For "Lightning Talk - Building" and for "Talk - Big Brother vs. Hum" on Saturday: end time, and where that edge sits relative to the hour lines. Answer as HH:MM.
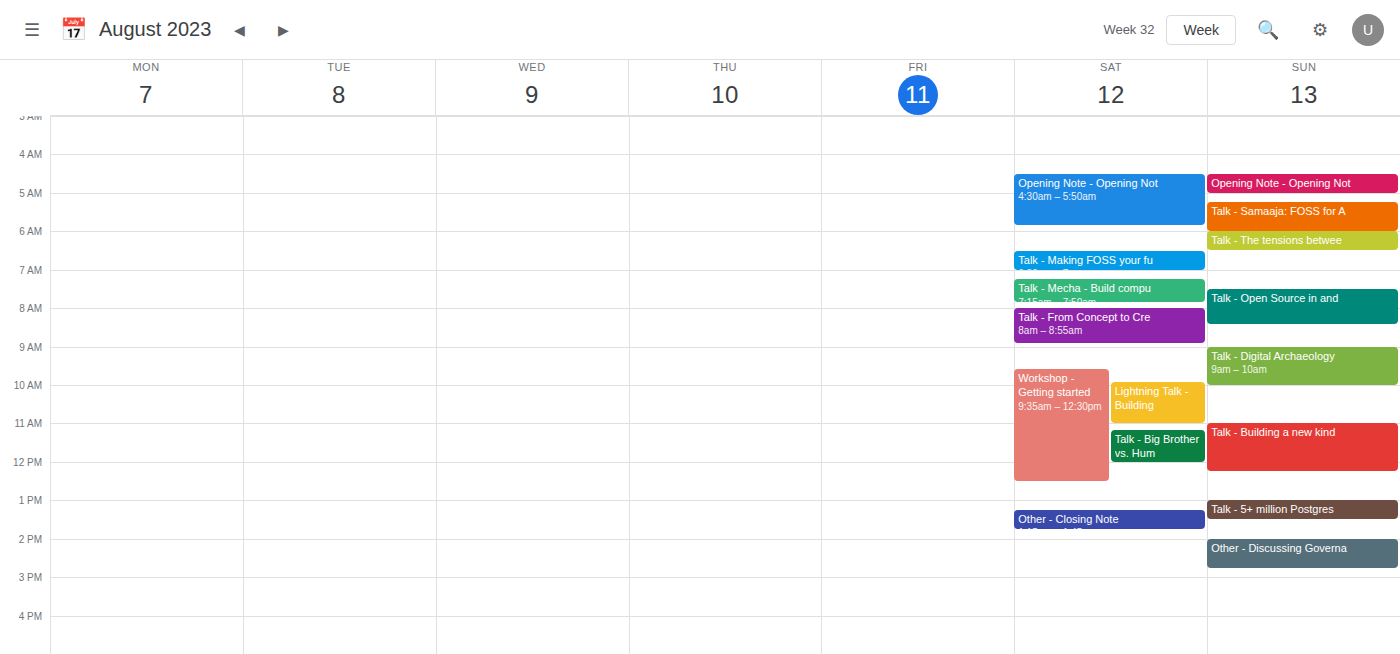
"Lightning Talk - Building": 11:00, exactly on the 11:00 line. "Talk - Big Brother vs. Hum": 12:00, exactly on the 12:00 line.